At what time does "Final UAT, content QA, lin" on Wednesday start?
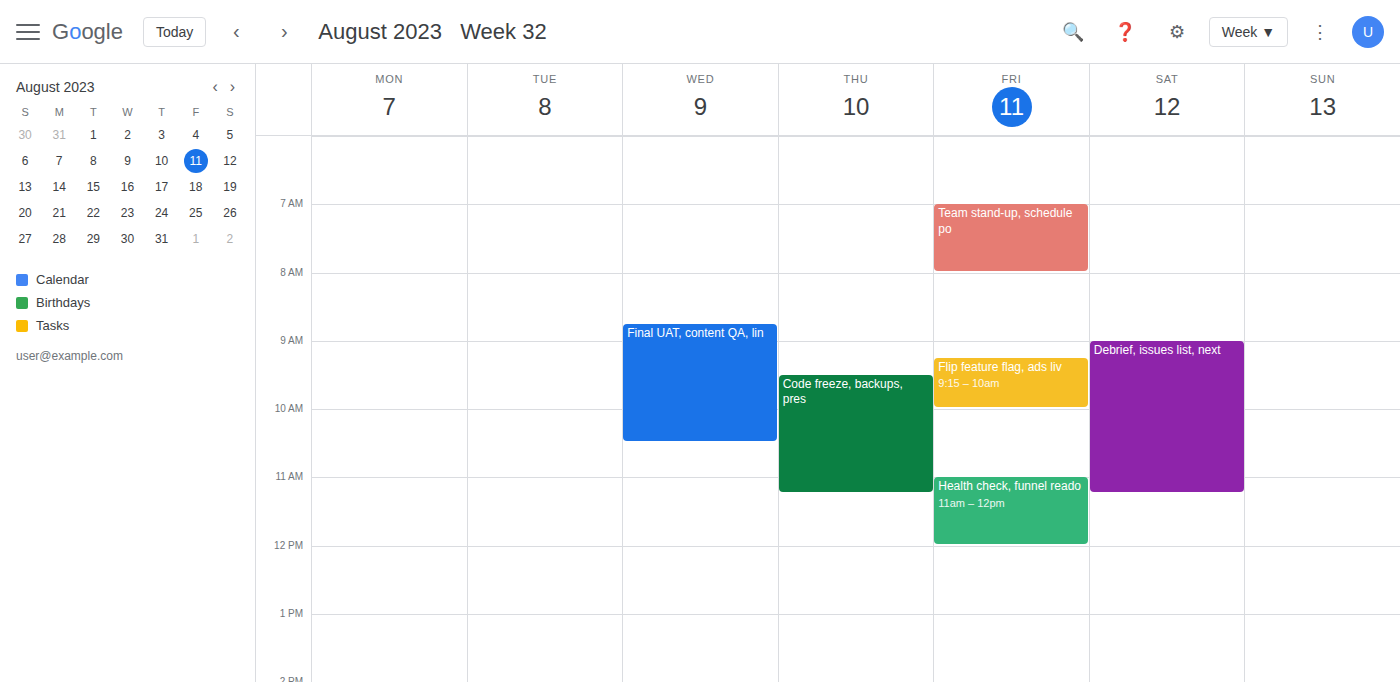
8:45 AM